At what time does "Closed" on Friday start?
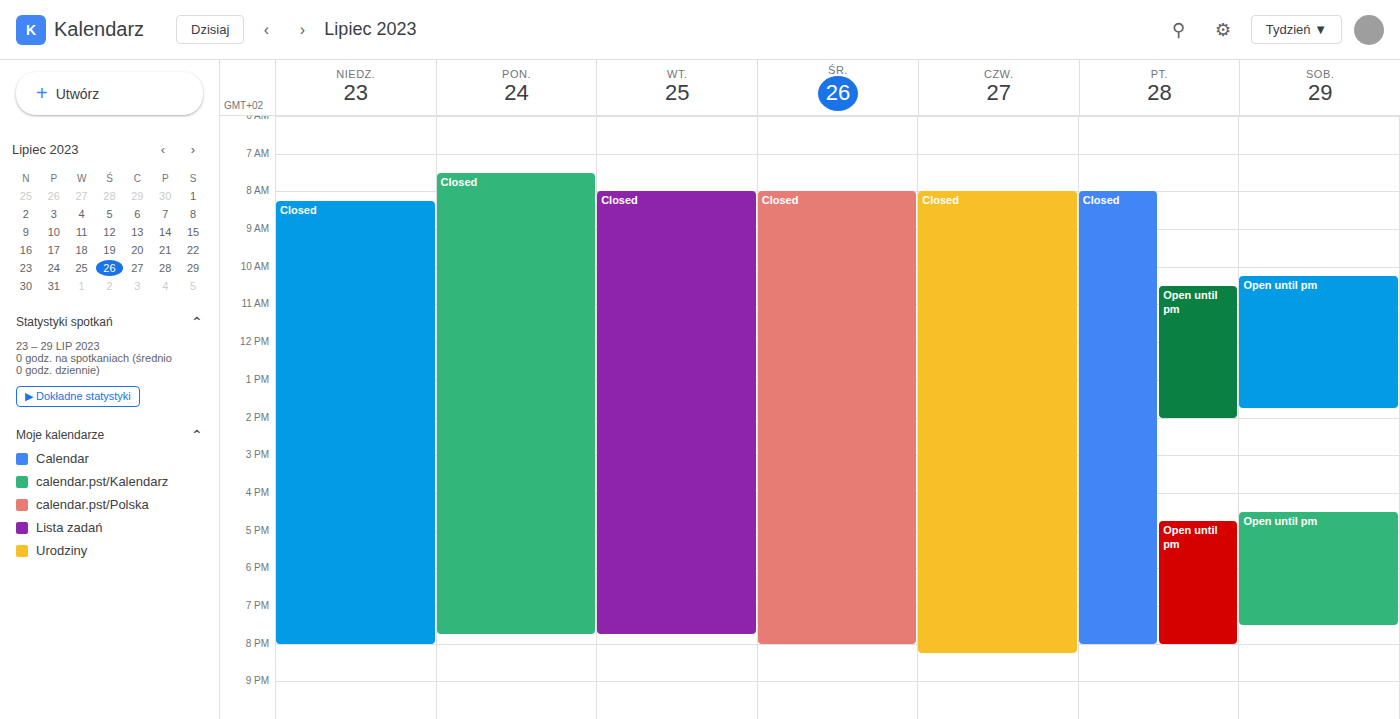
8:00 AM